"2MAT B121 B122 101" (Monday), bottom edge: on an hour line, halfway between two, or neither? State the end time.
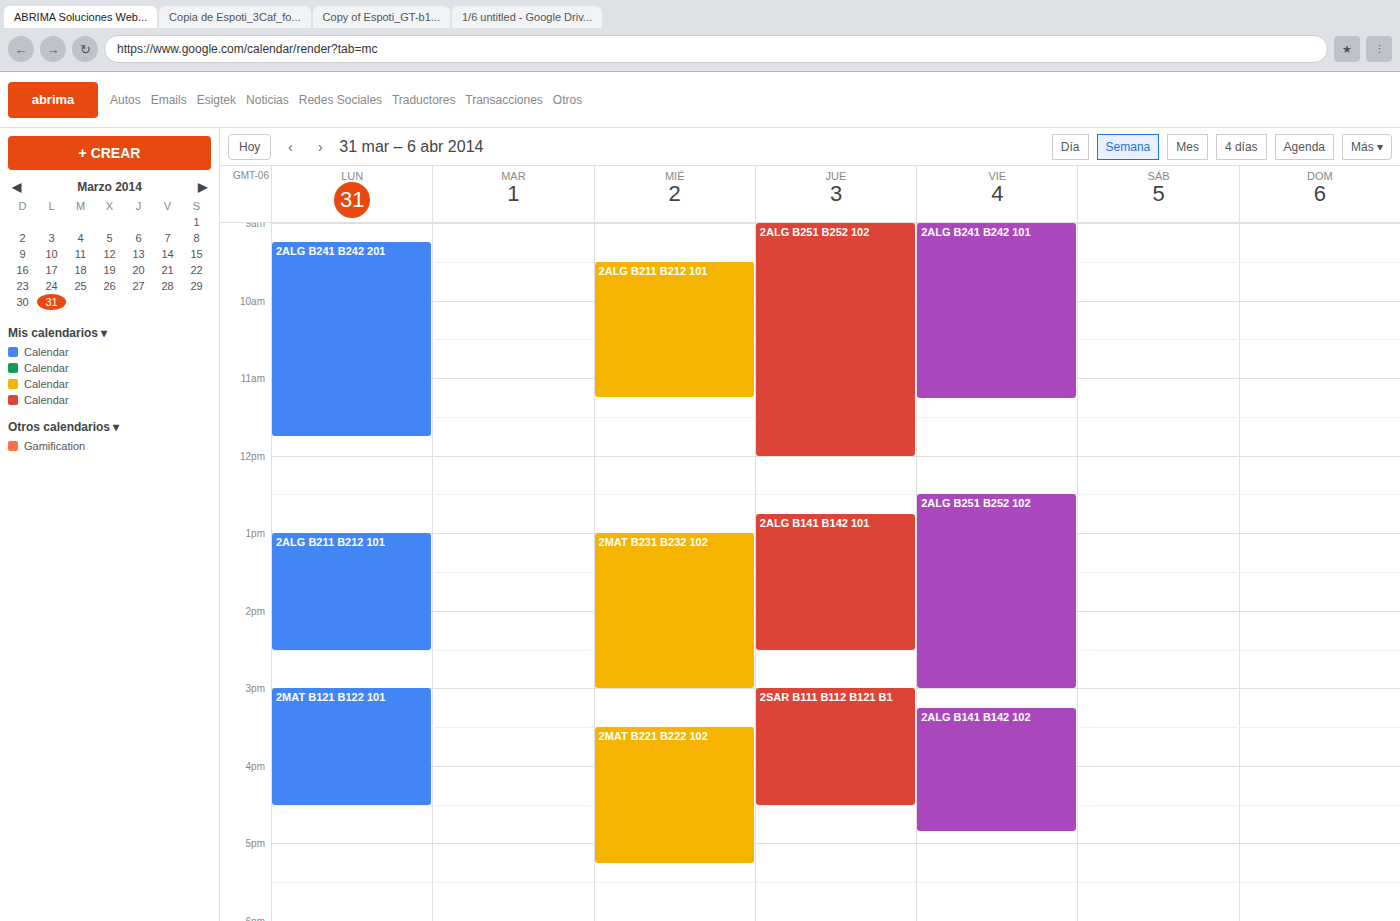
4:30 PM -- halfway between the 4 PM and 5 PM lines.